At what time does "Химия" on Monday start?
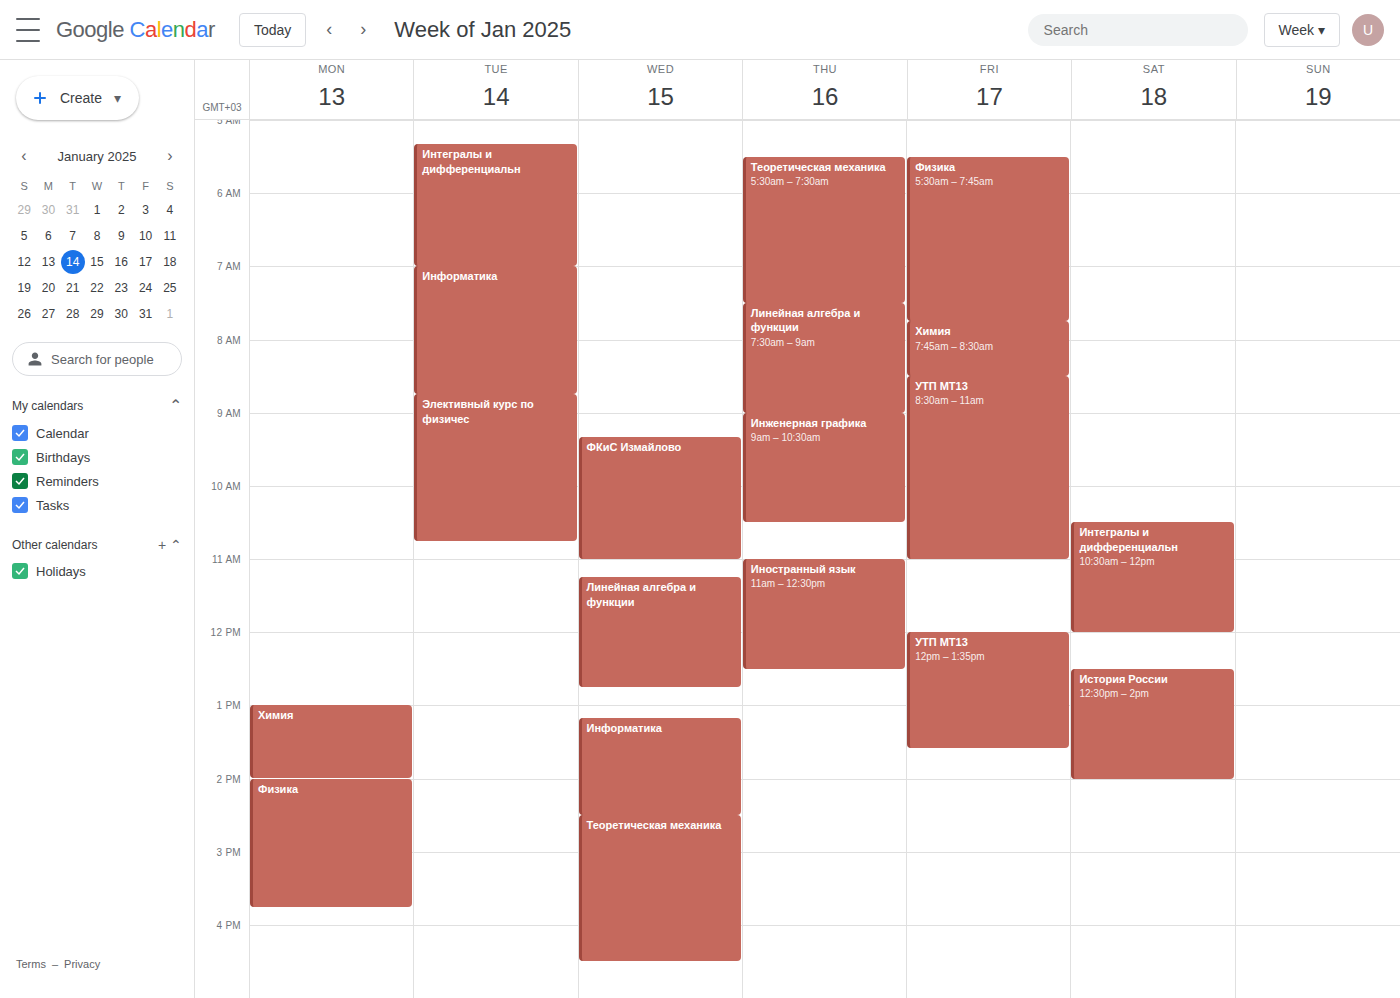
1:00 PM